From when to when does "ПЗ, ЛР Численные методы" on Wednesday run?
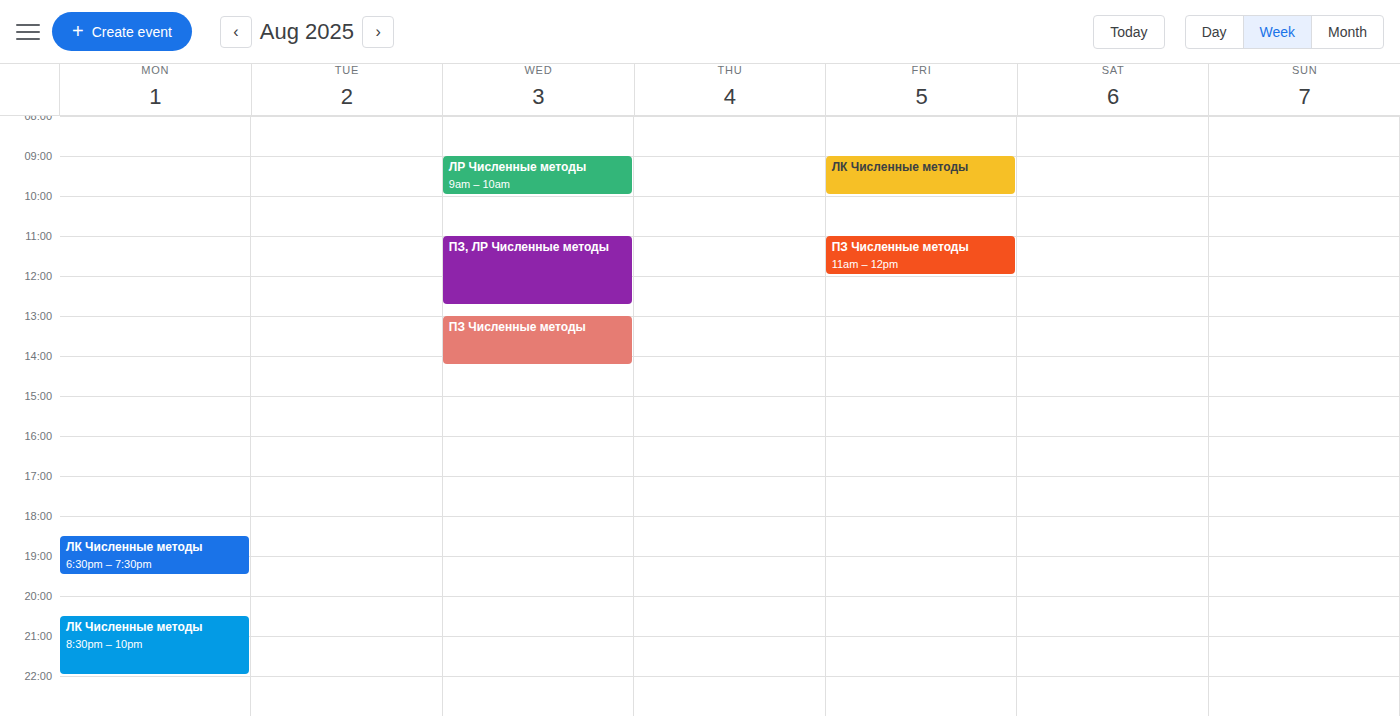
11:00 AM to 12:45 PM